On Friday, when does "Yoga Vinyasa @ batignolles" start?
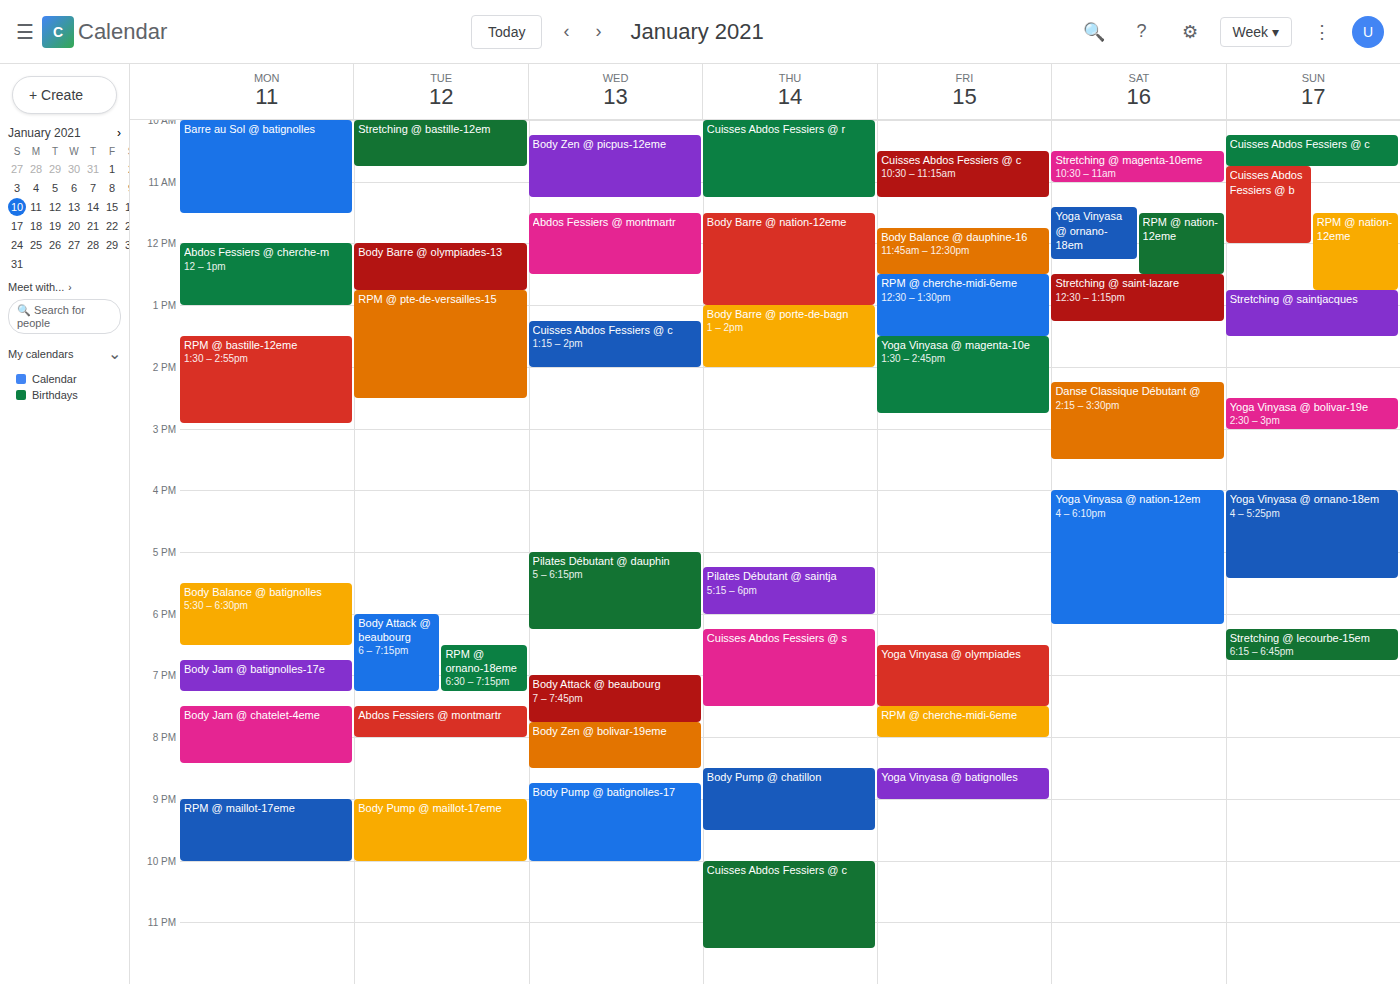
8:30 PM